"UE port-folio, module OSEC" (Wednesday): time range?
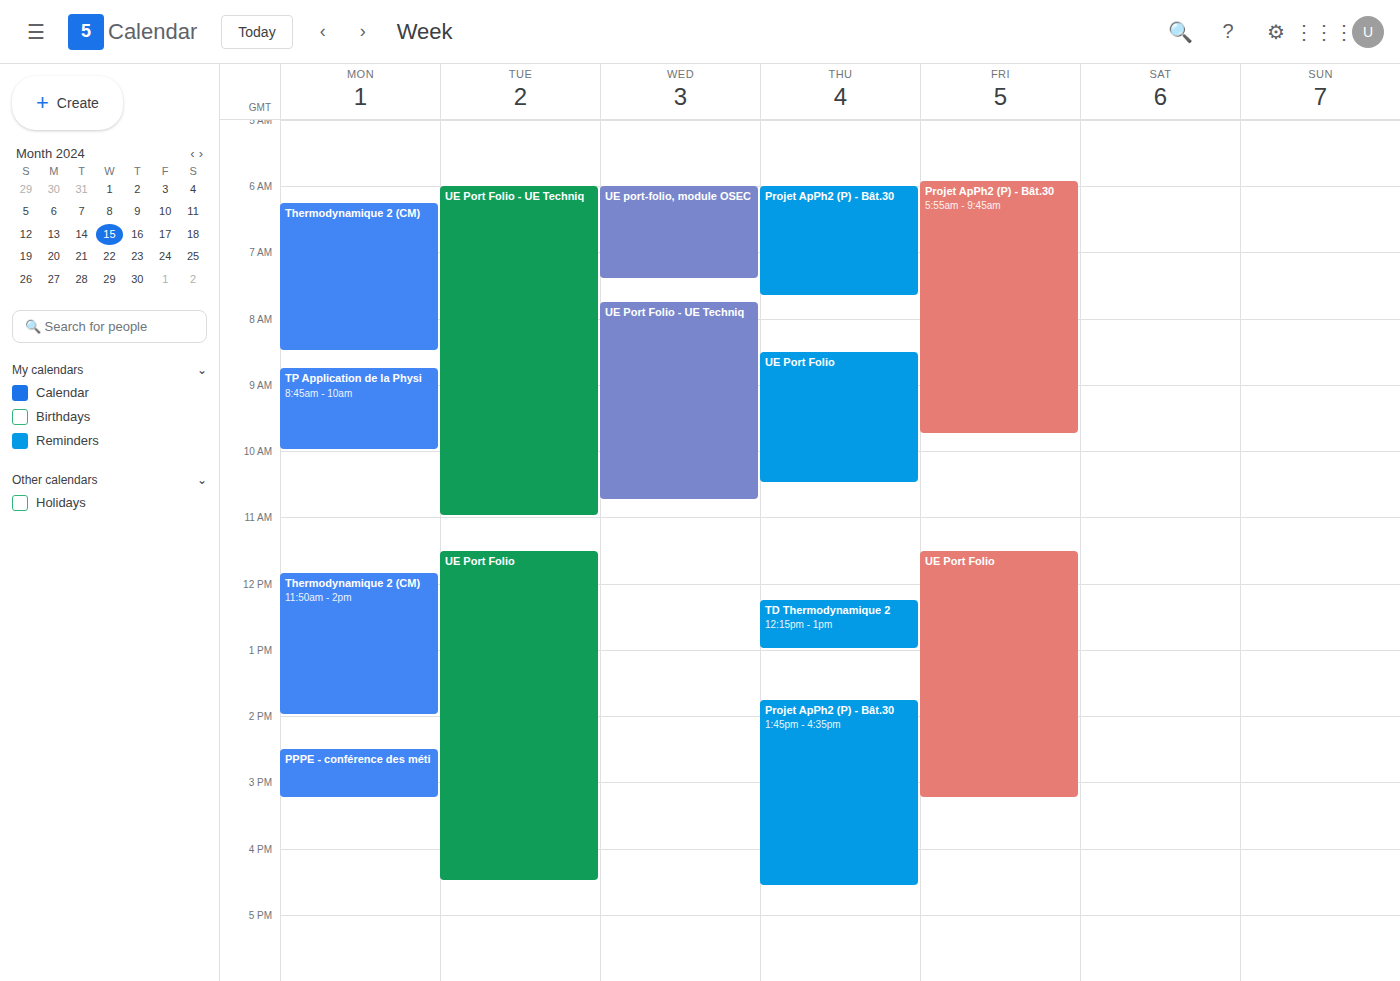
6:00 AM to 7:25 AM